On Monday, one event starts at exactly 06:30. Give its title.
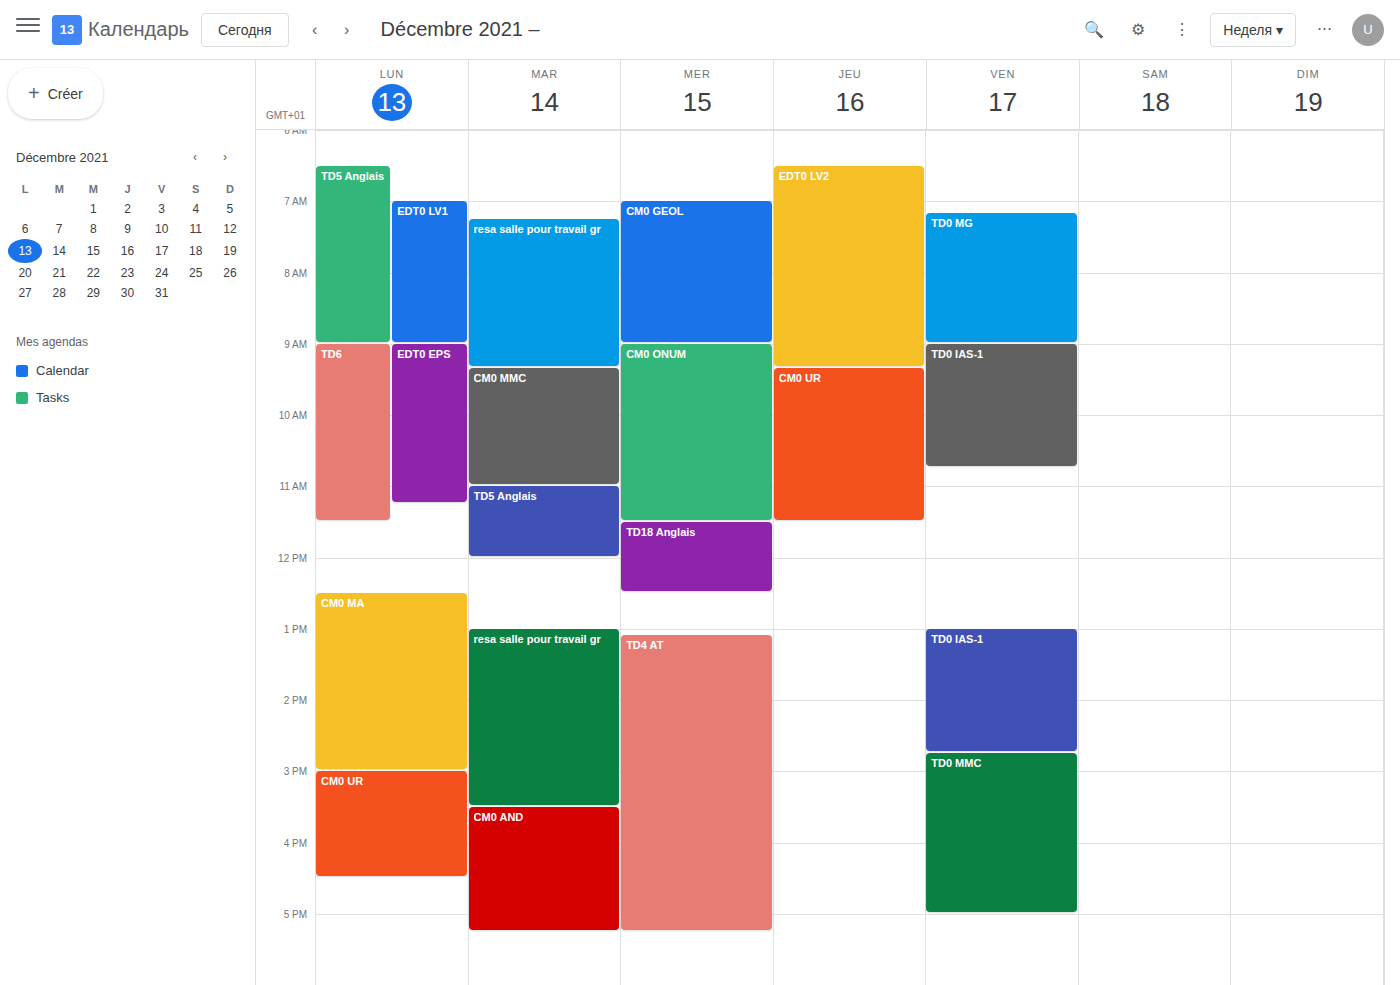
"TD5 Anglais"